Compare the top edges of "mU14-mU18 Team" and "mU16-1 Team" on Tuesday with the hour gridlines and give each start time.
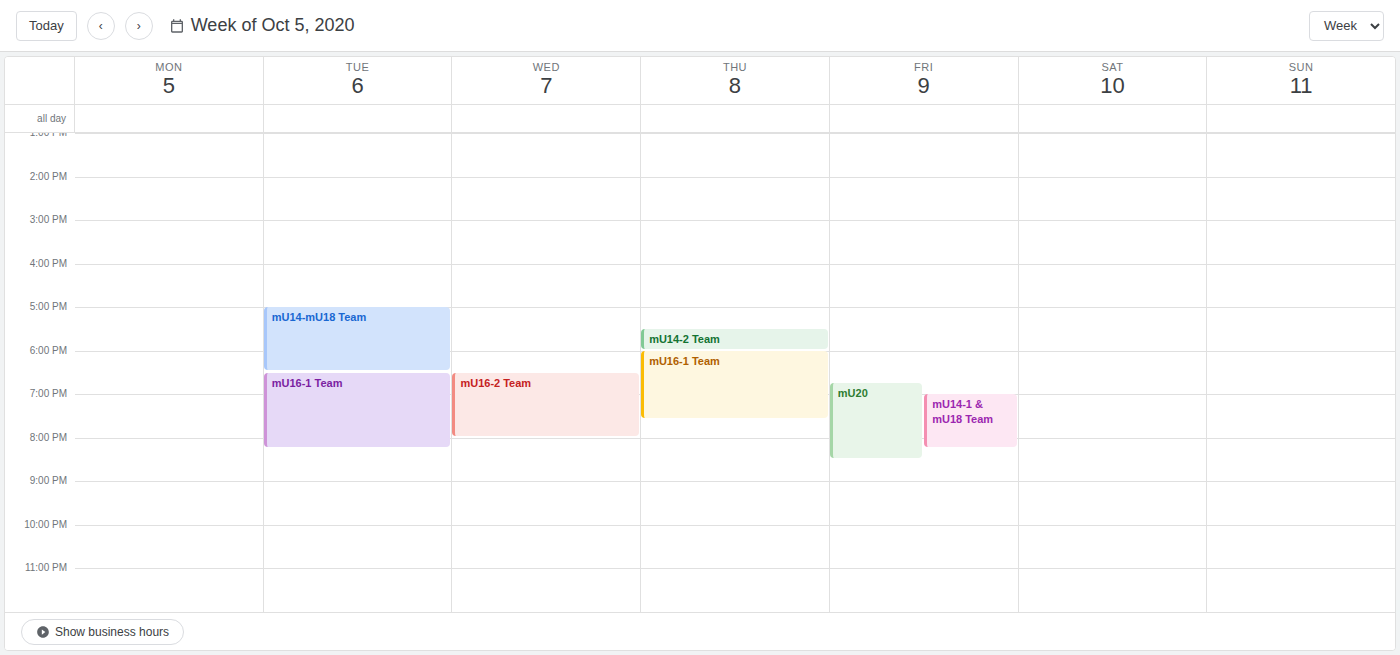
"mU14-mU18 Team": 17:00, exactly on the 17:00 line. "mU16-1 Team": 18:30, halfway between the 18:00 and 19:00 lines.